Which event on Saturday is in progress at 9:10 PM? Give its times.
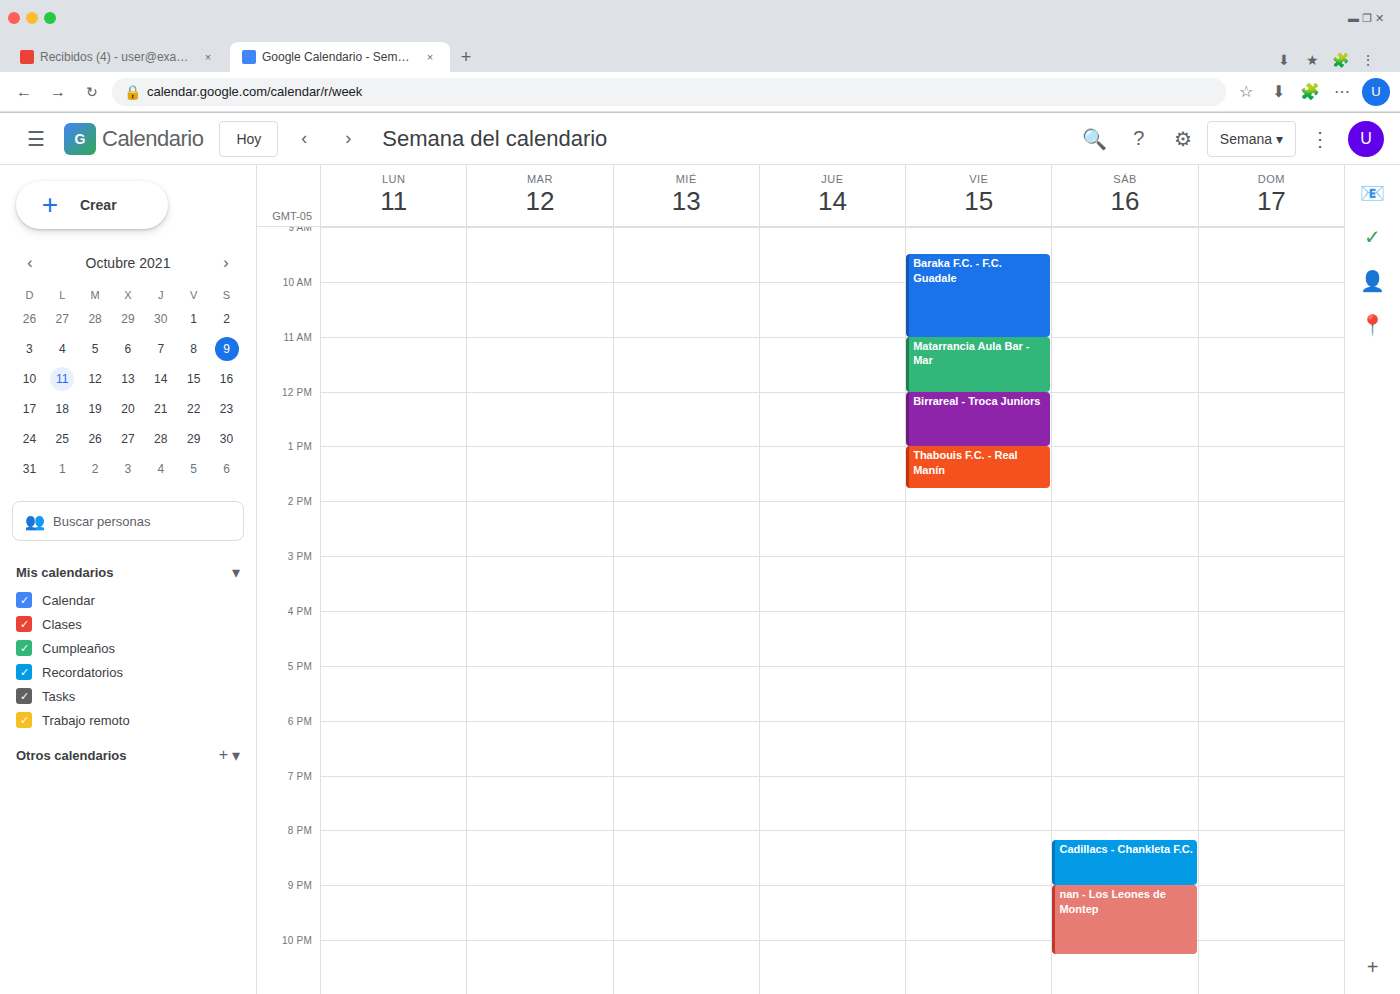
"nan - Los Leones de Montep", 9:00 PM to 10:15 PM